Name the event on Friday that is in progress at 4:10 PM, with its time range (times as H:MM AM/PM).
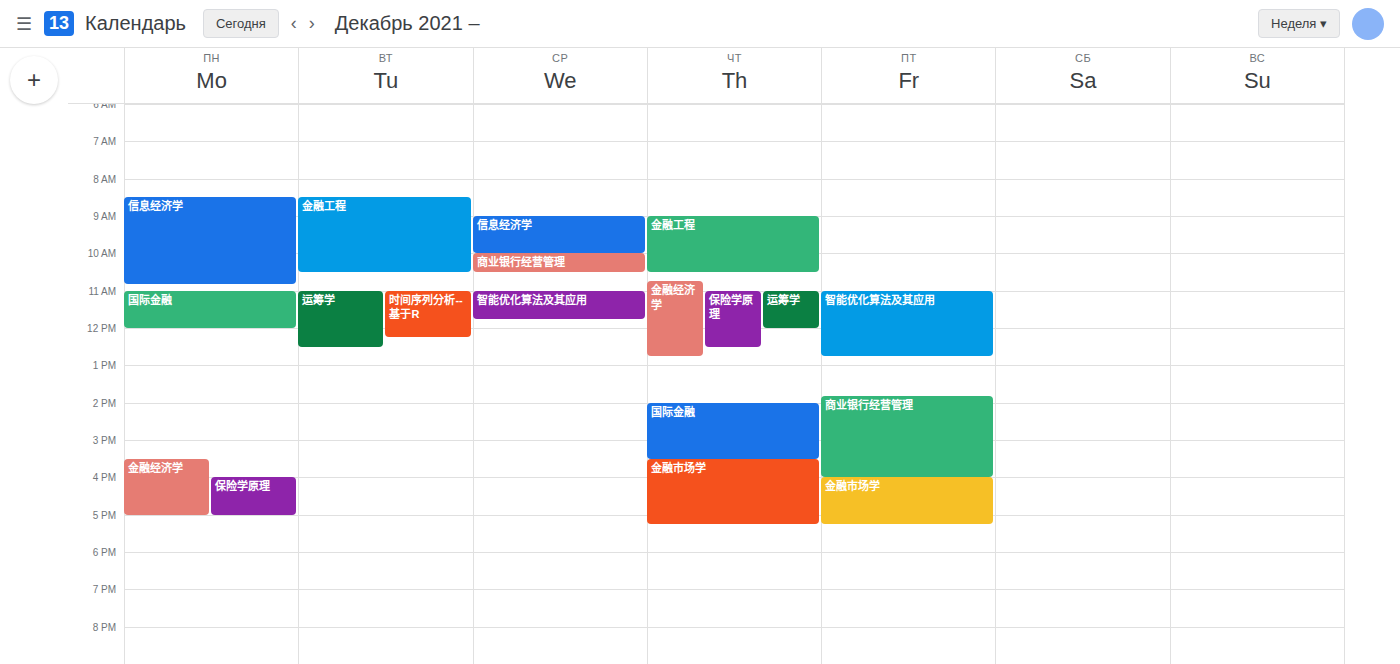
"金融市场学", 4:00 PM to 5:15 PM